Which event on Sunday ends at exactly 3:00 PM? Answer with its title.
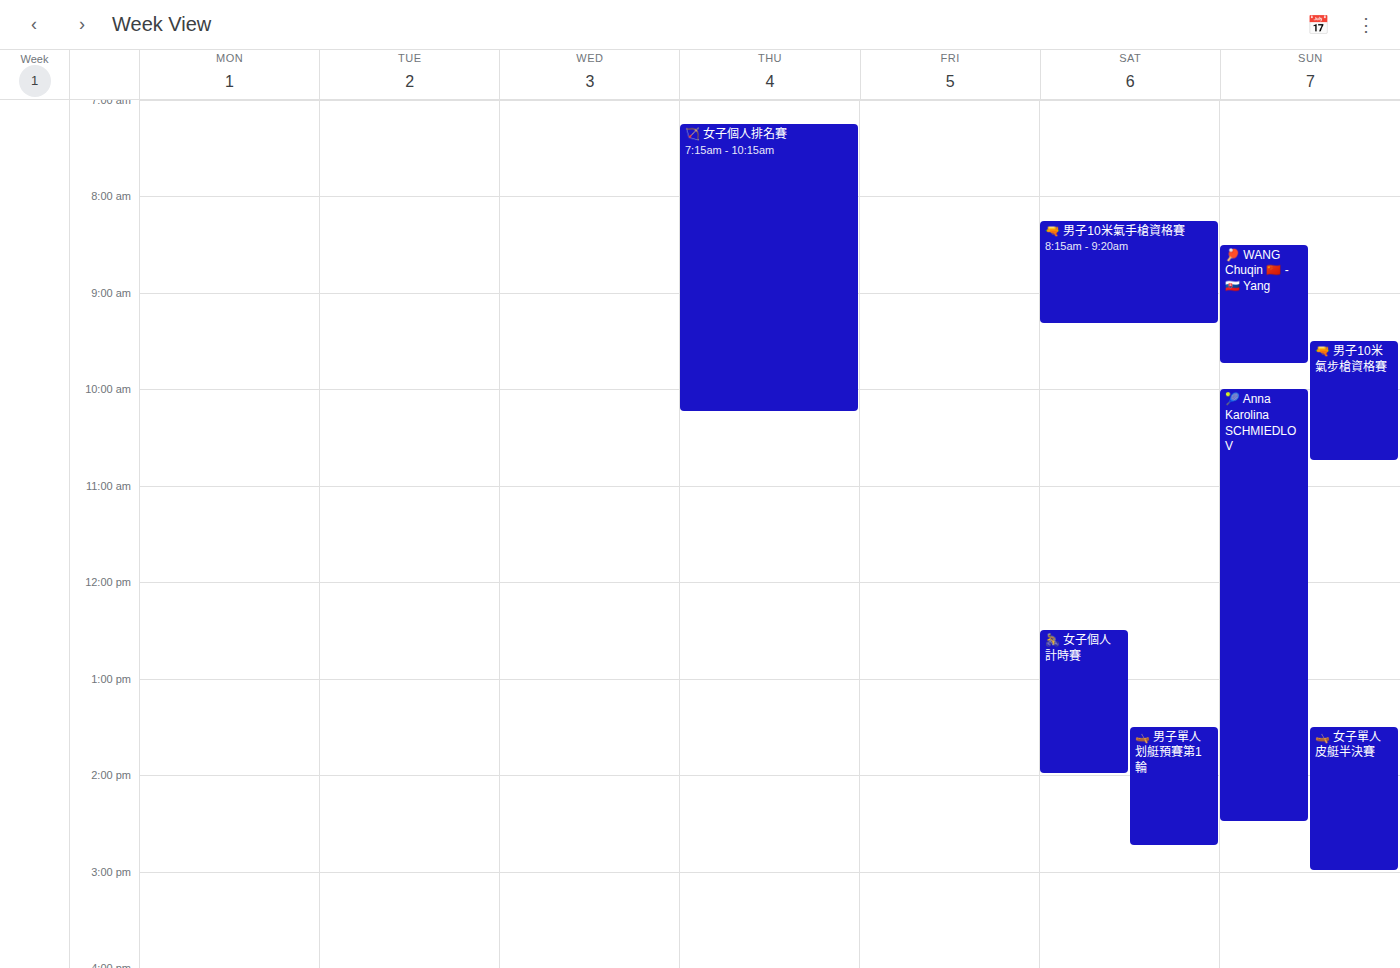
"🛶 女子單人皮艇半決賽"